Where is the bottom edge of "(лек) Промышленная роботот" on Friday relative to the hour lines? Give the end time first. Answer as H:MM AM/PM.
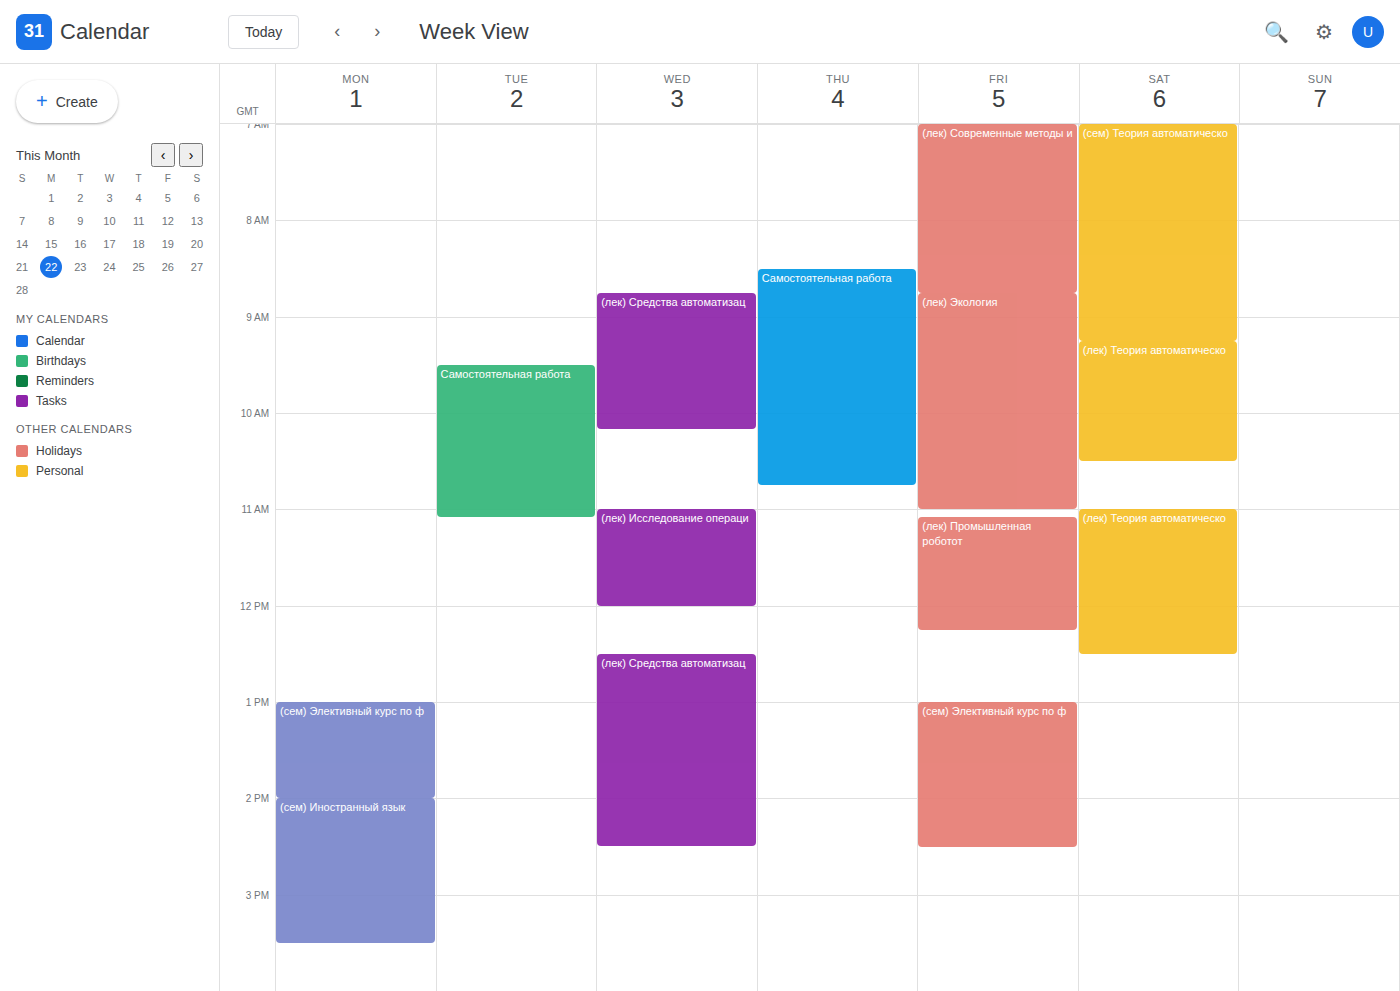
12:15 PM -- neither: a quarter of the way from the 12 PM line to the 1 PM line.